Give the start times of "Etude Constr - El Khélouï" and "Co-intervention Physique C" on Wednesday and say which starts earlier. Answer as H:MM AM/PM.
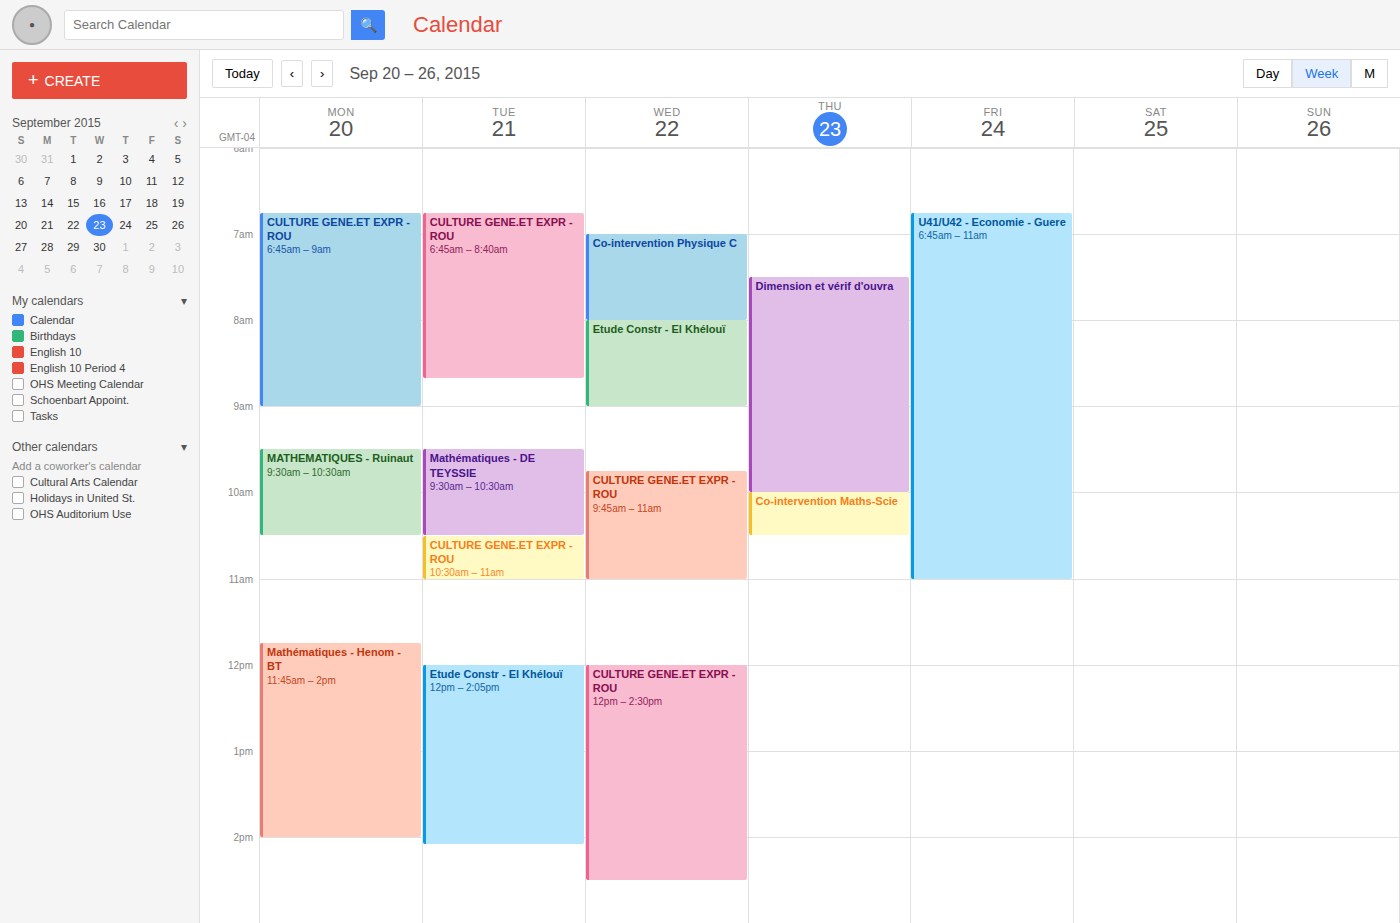
"Co-intervention Physique C" 7:00 AM; "Etude Constr - El Khélouï" 8:00 AM.